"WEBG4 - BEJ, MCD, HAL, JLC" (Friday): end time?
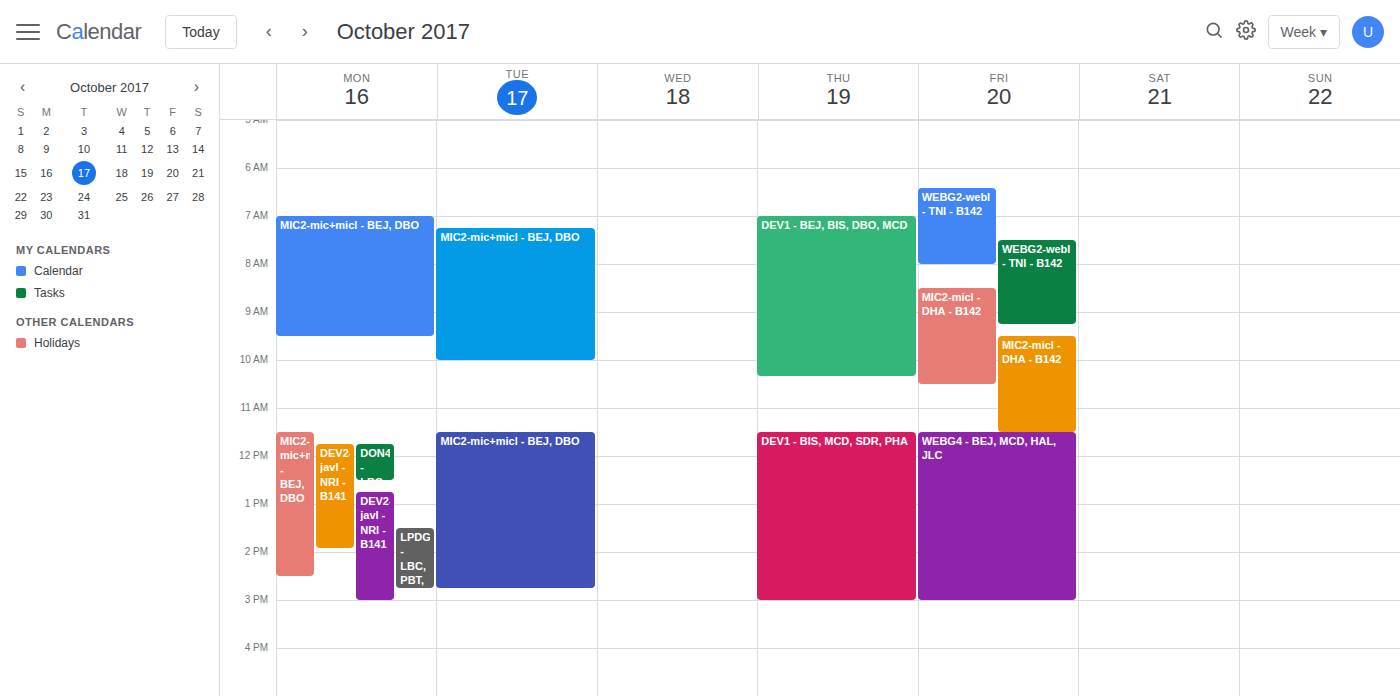
3:00 PM